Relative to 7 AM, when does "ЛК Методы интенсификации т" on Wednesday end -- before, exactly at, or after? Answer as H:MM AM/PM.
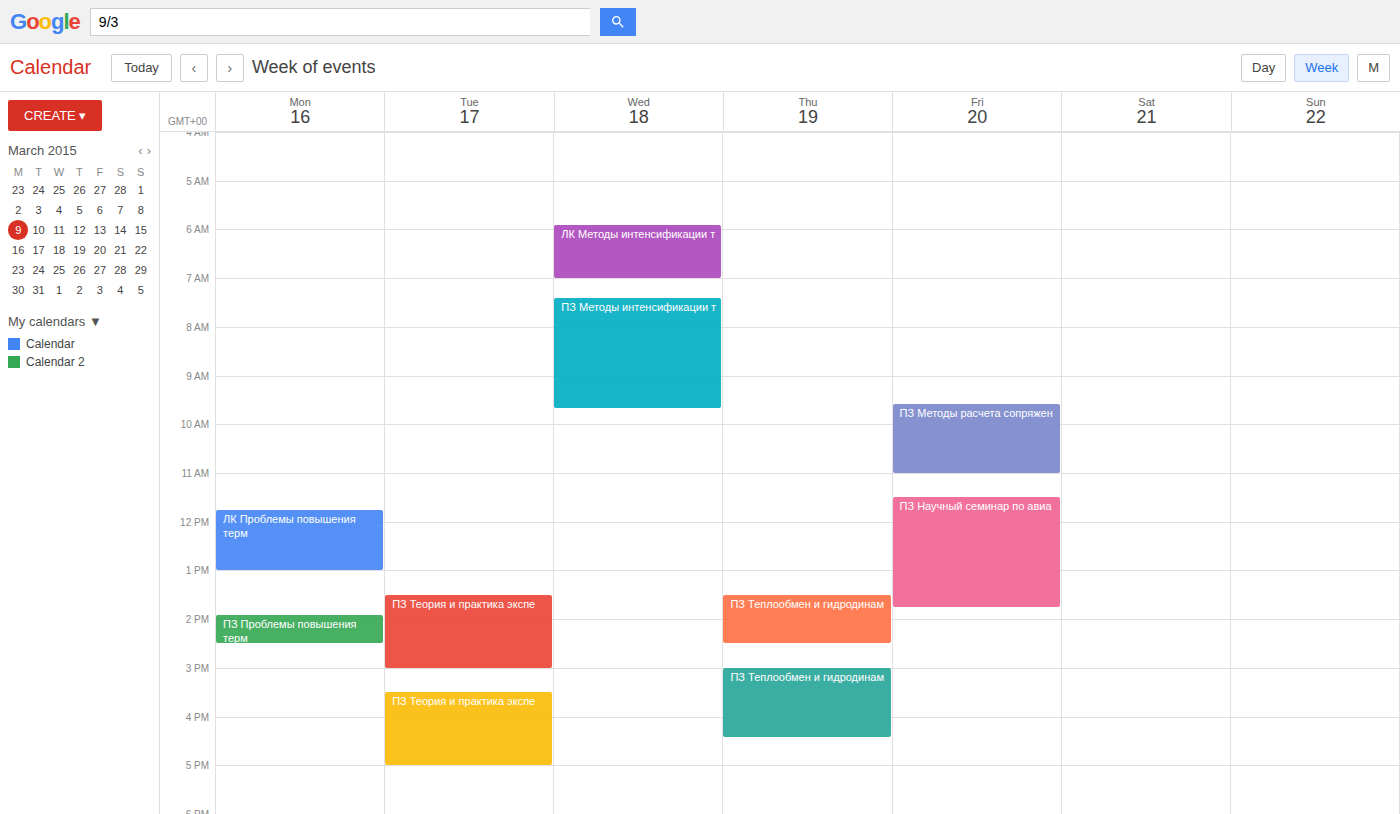
7:00 AM -- exactly at 7 AM, on the 7 AM line.